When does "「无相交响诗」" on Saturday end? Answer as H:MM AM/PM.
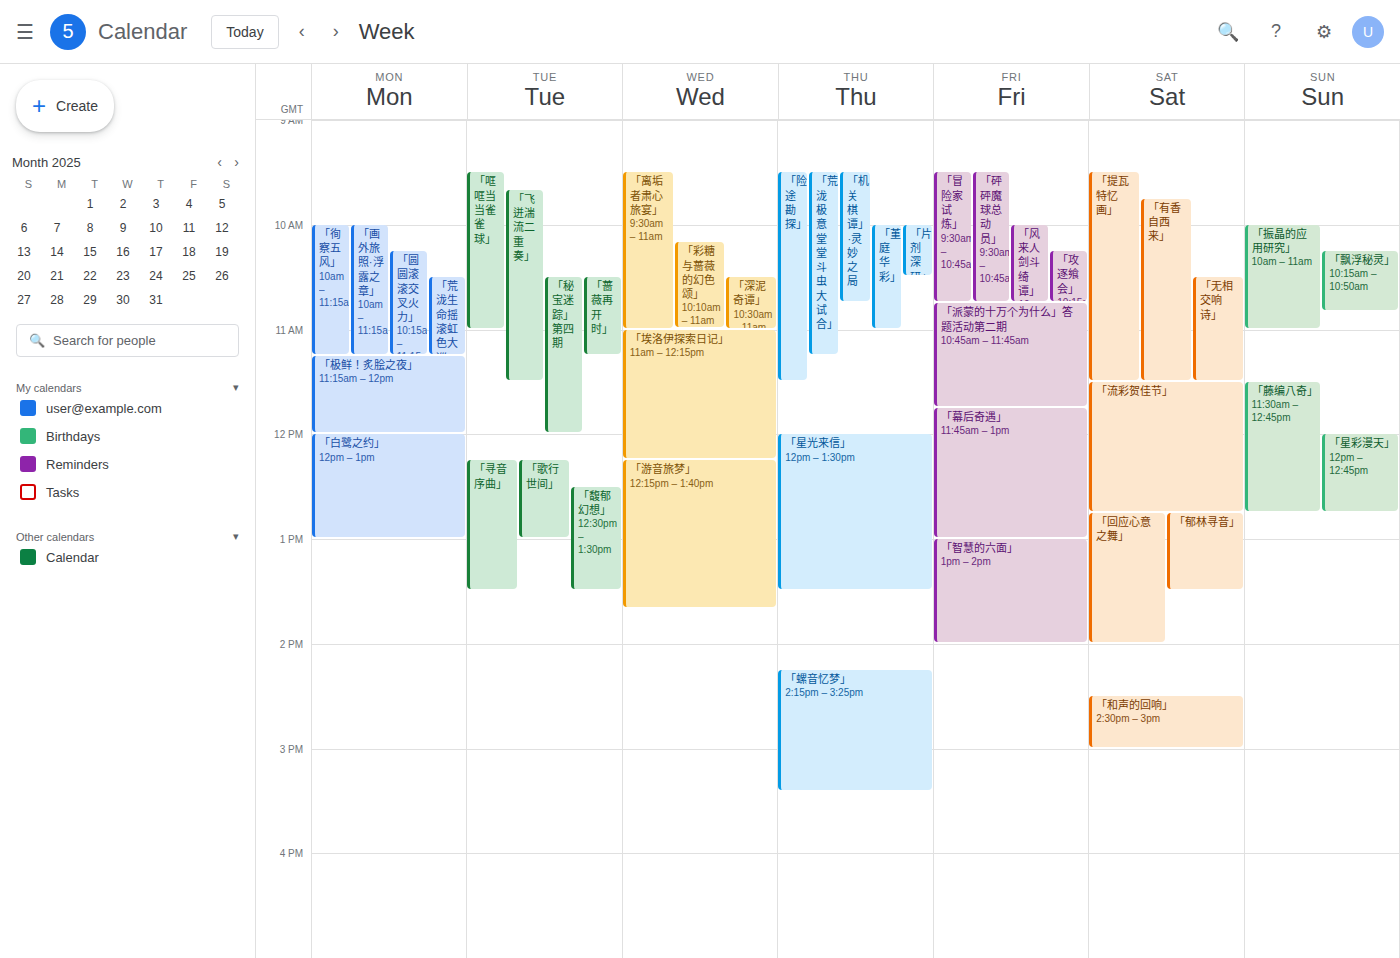
11:30 AM